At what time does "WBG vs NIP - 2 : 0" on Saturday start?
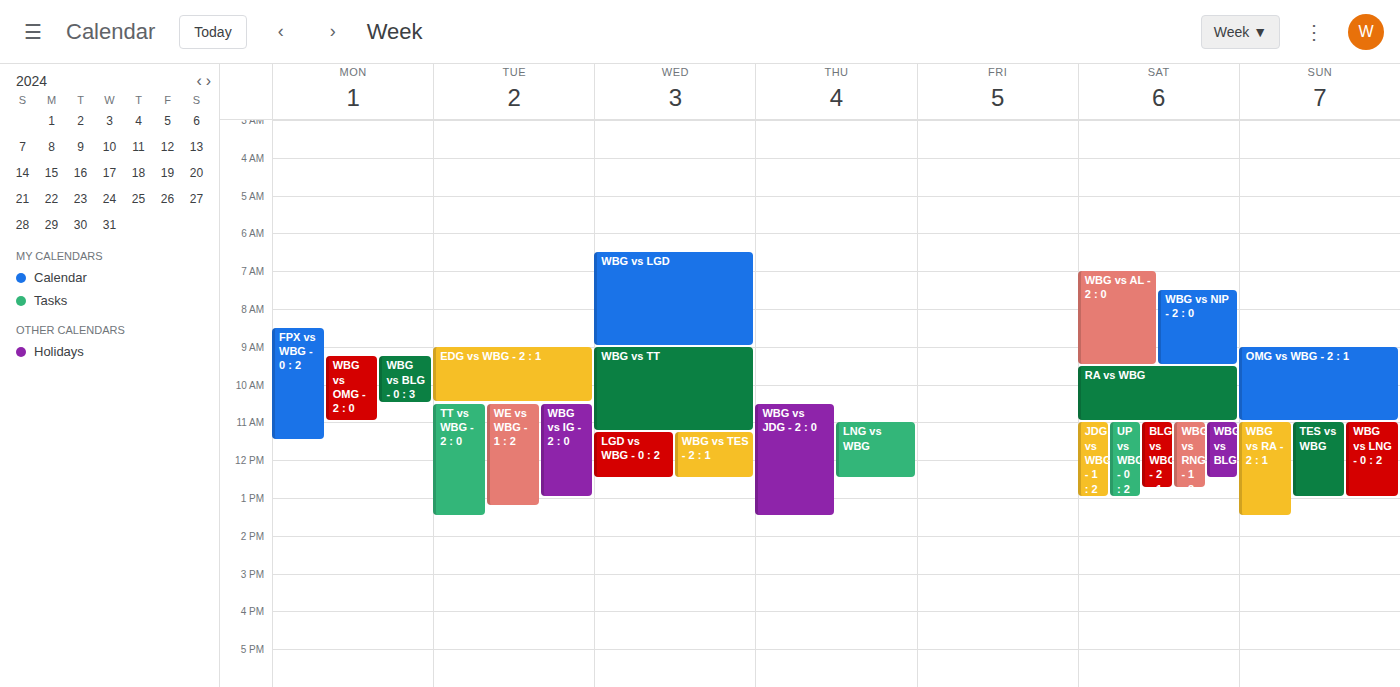
7:30 AM